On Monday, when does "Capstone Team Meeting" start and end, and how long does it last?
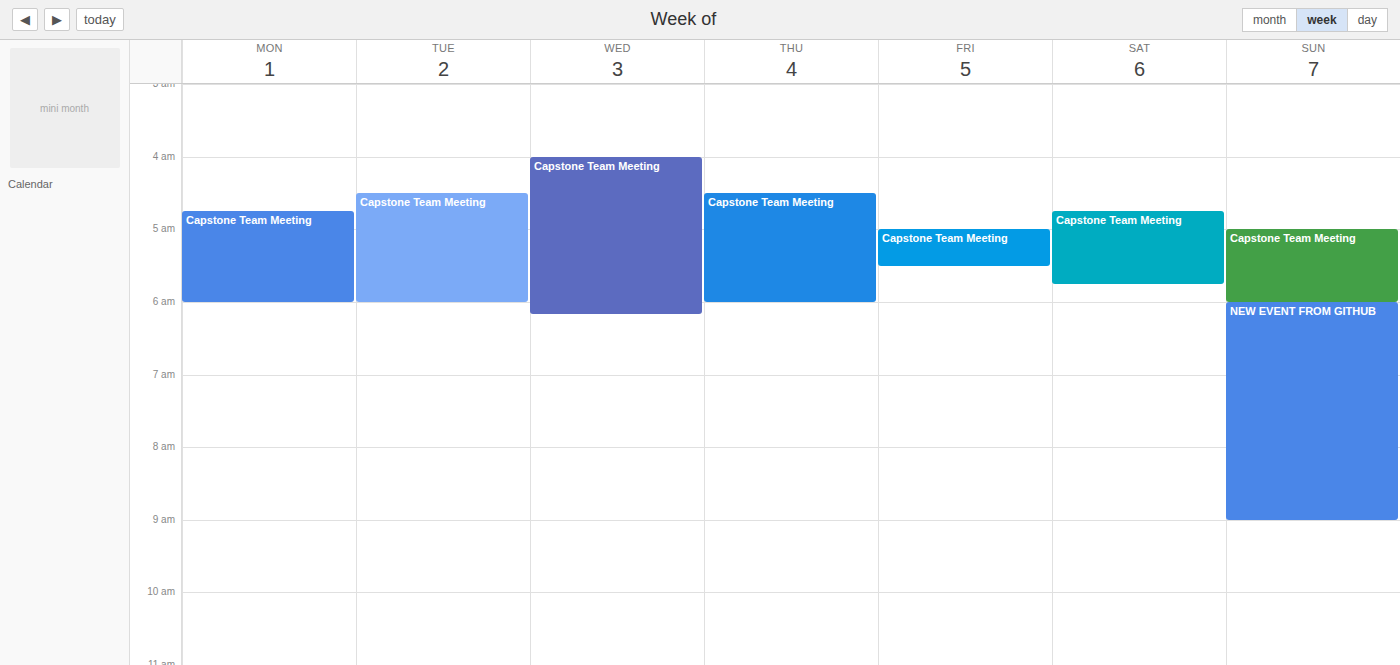
4:45 AM to 6:00 AM, 1 hour 15 minutes